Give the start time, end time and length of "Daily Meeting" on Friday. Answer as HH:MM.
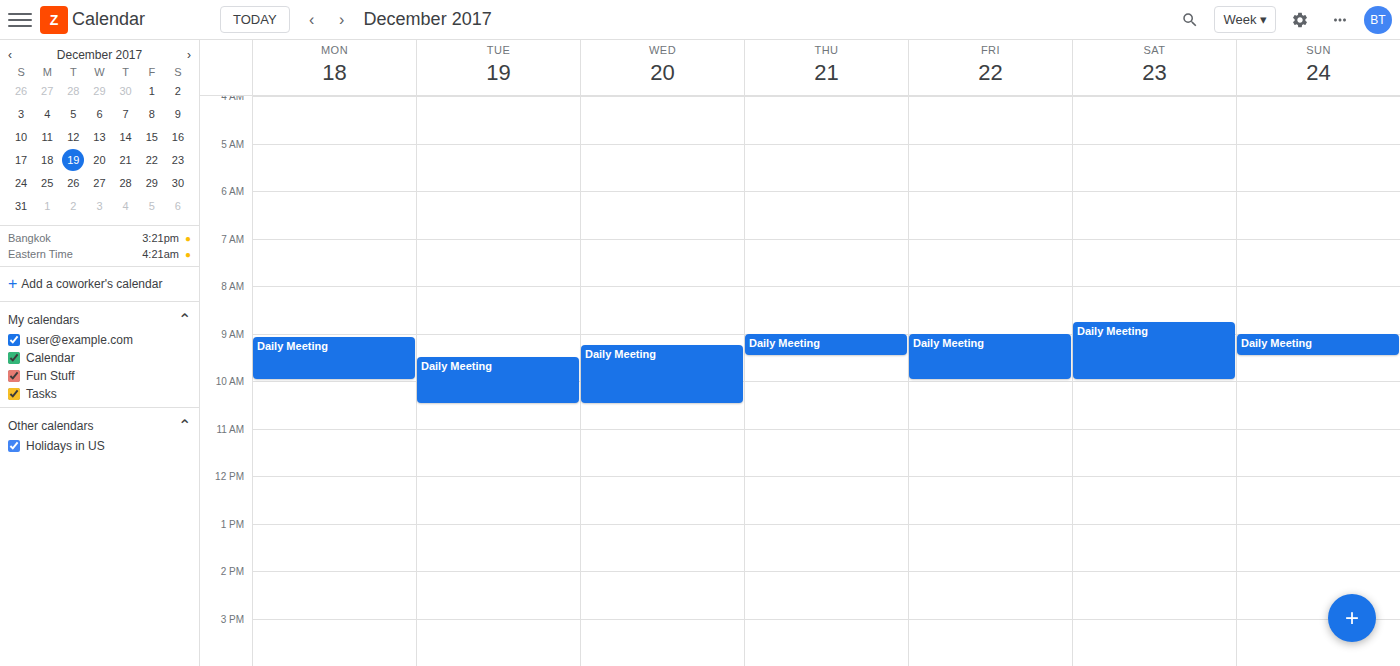
09:00 to 10:00, 1 hour